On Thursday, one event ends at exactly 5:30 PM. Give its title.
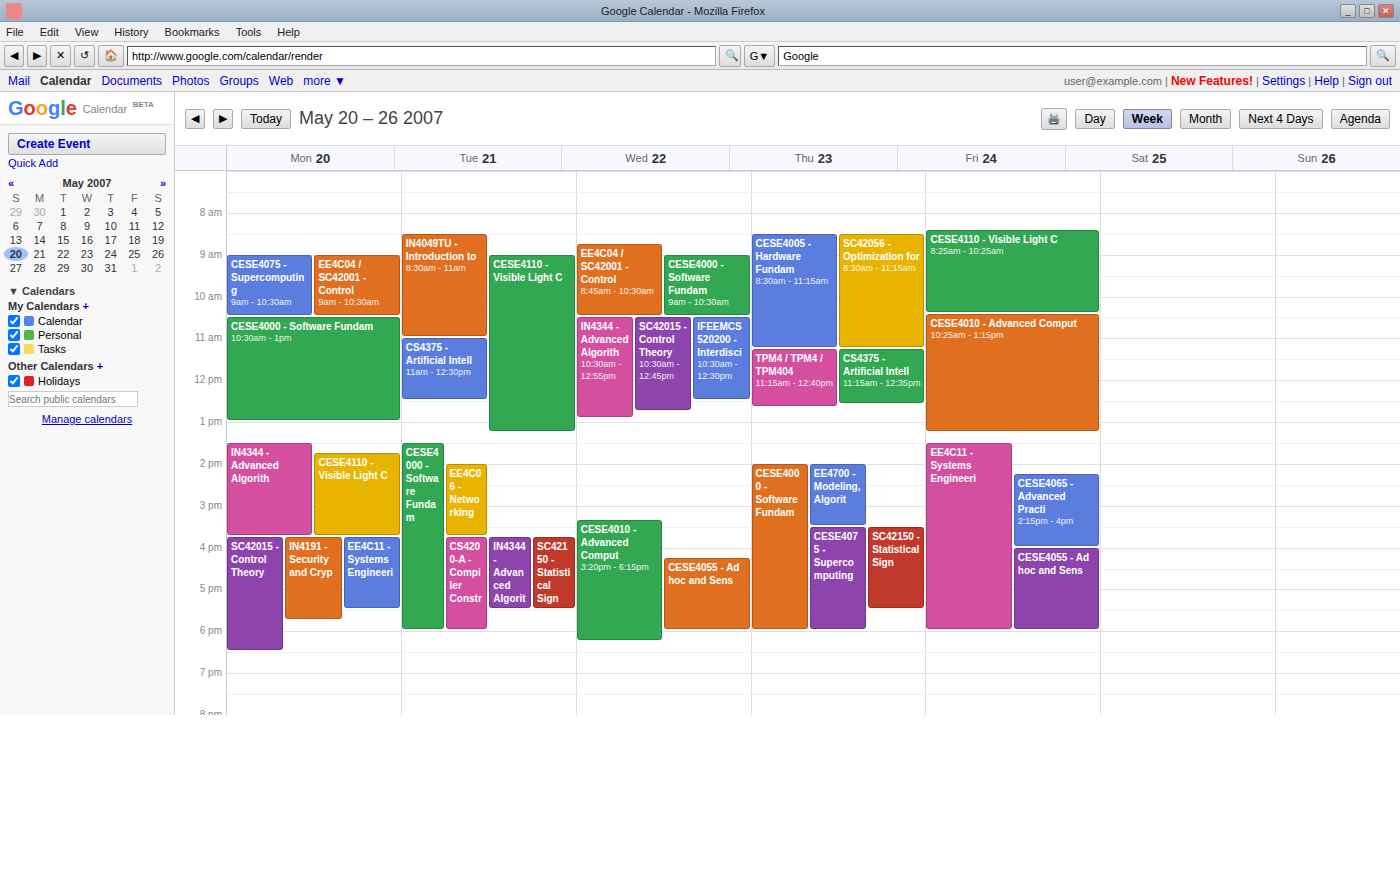
"SC42150 - Statistical Sign"